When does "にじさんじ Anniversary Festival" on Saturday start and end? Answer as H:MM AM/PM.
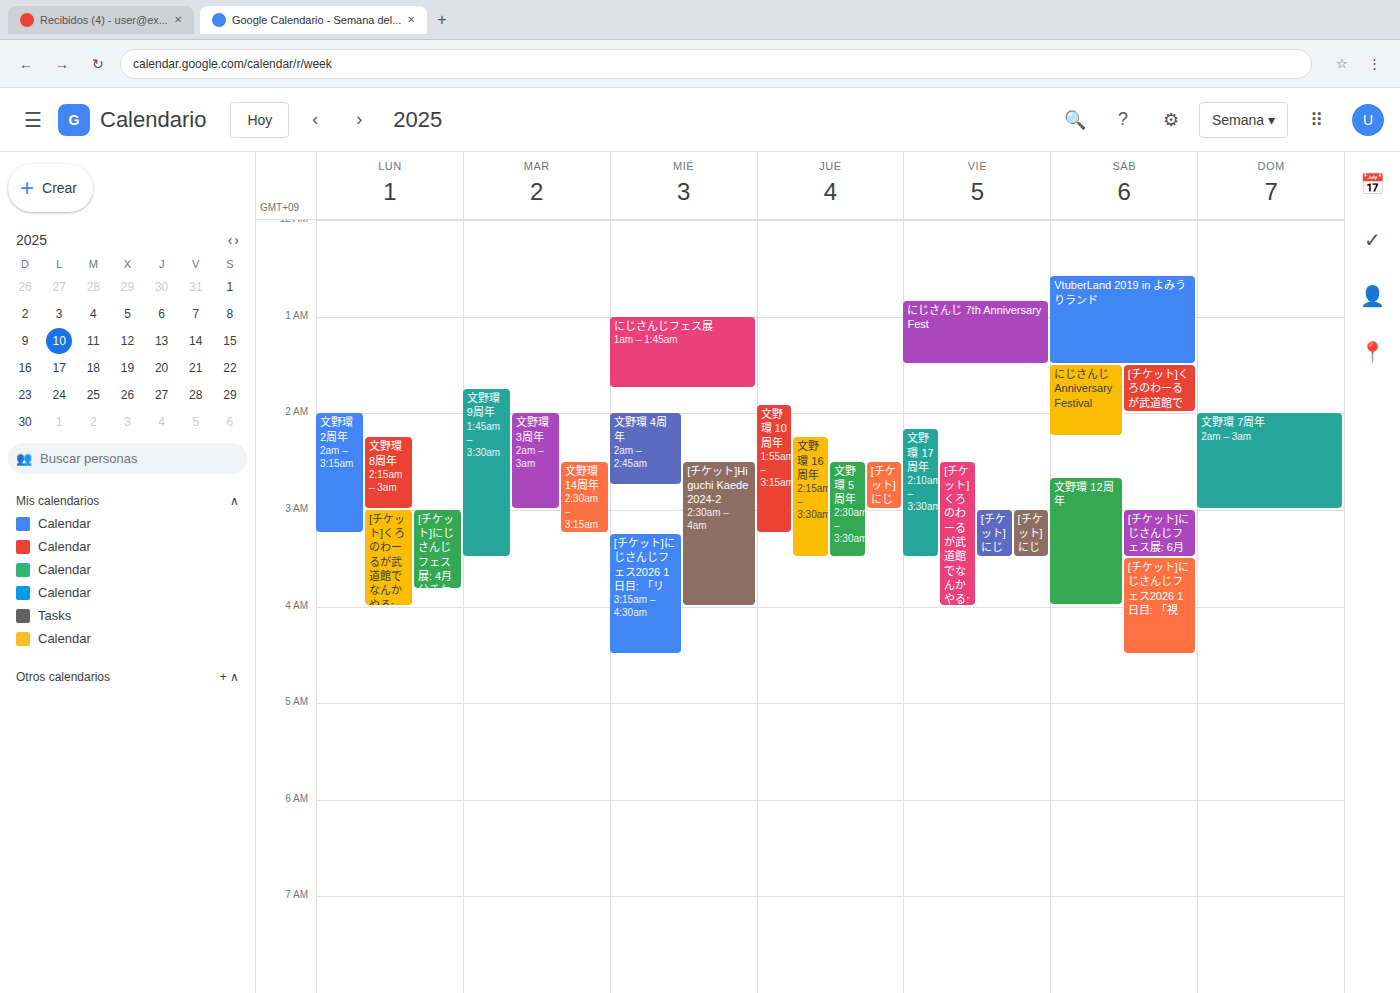
1:30 AM to 2:15 AM